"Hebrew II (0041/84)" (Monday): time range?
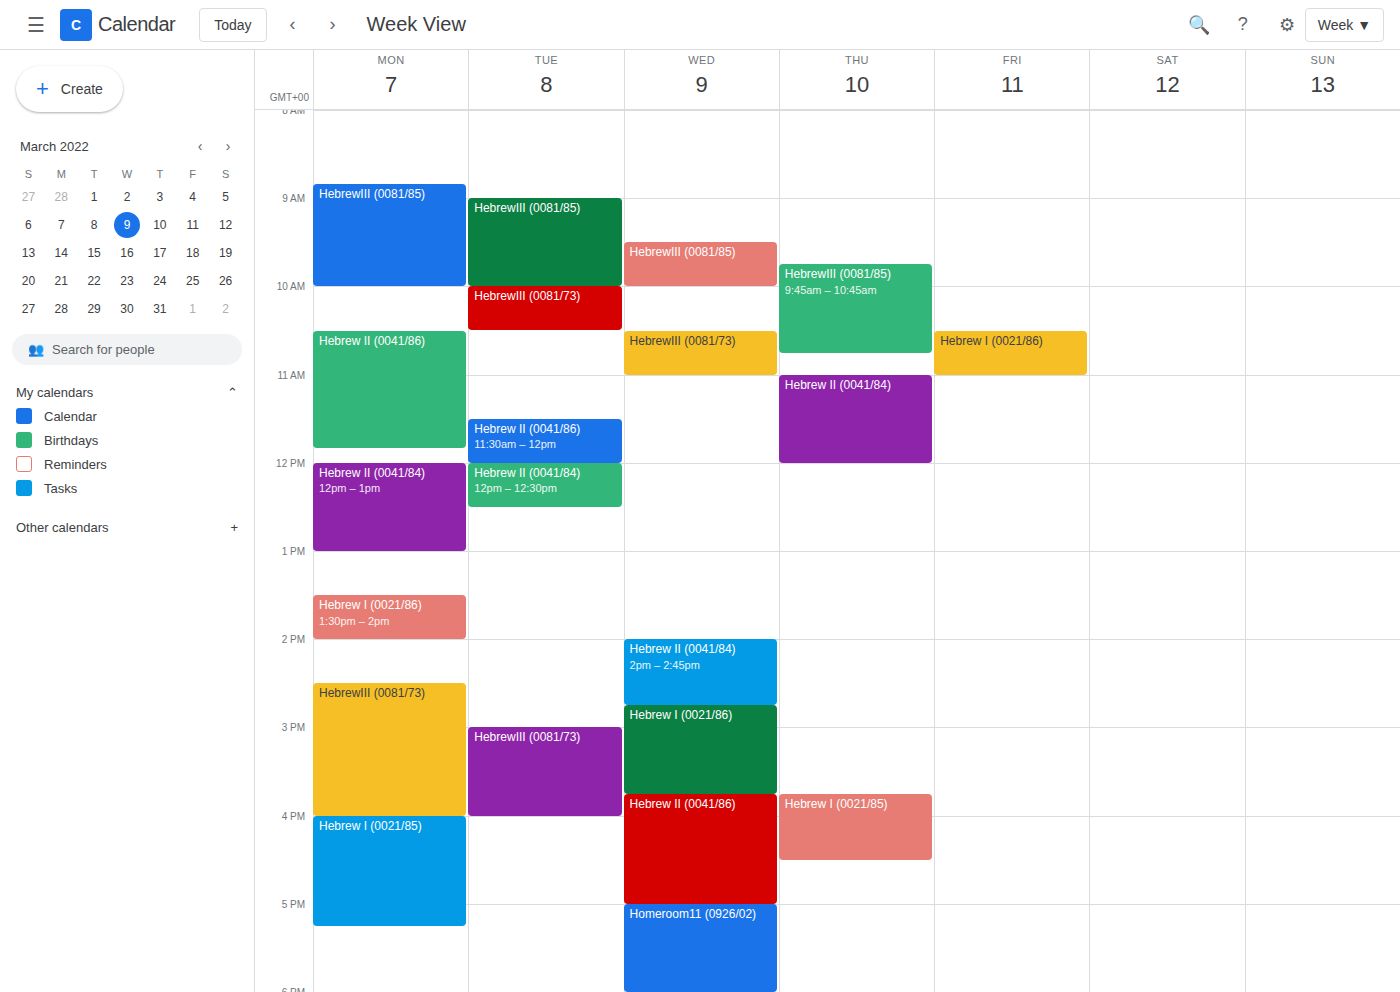
12:00 PM to 1:00 PM